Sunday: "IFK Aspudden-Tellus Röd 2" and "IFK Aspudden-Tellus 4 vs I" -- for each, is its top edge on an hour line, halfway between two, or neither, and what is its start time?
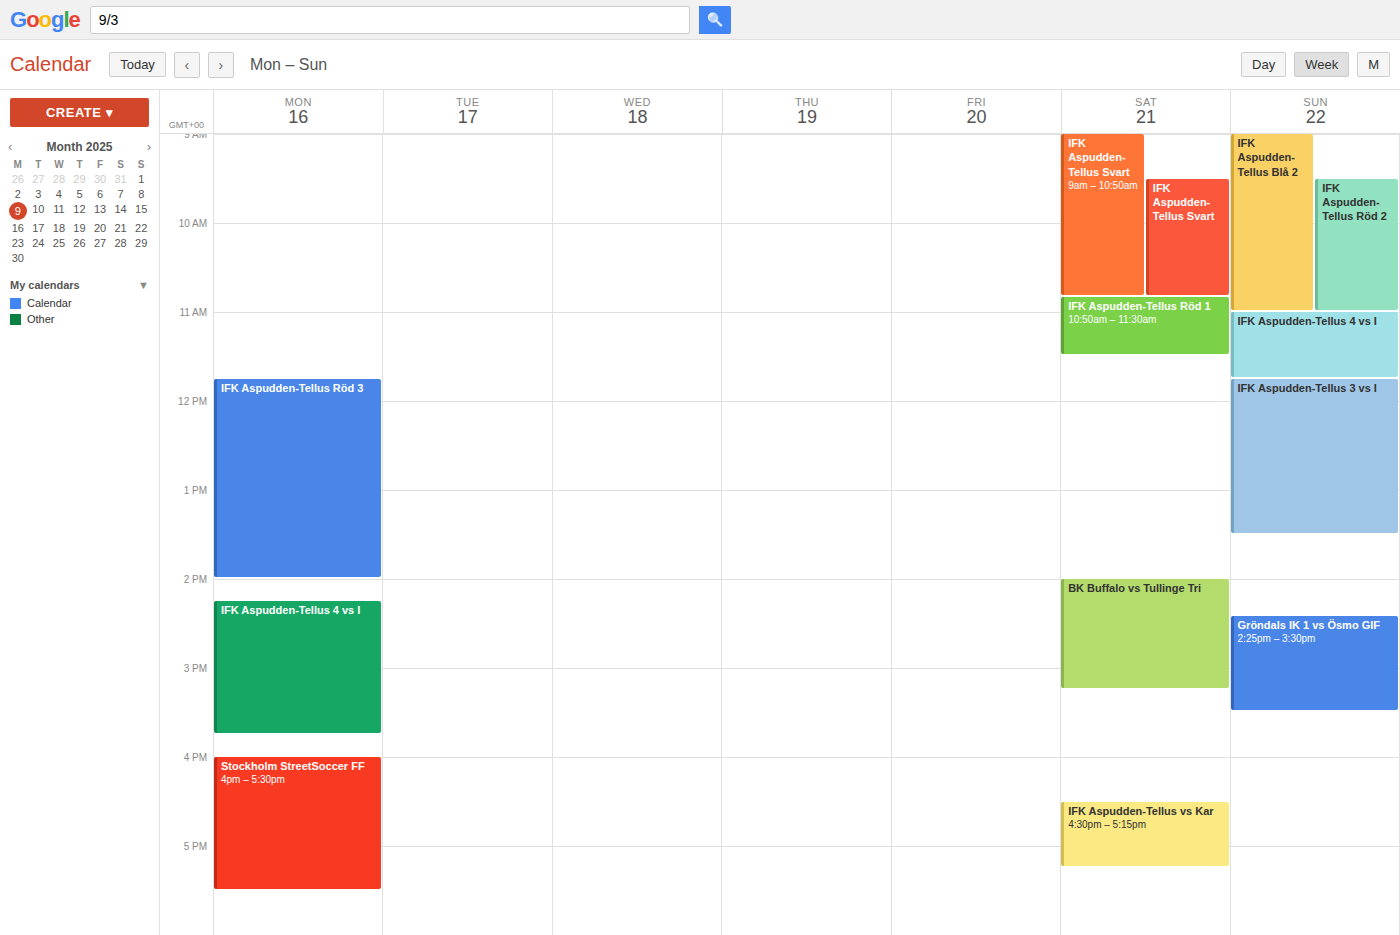
"IFK Aspudden-Tellus Röd 2": 9:30 AM, halfway between the 9 AM and 10 AM lines. "IFK Aspudden-Tellus 4 vs I": 11:00 AM, exactly on the 11 AM line.